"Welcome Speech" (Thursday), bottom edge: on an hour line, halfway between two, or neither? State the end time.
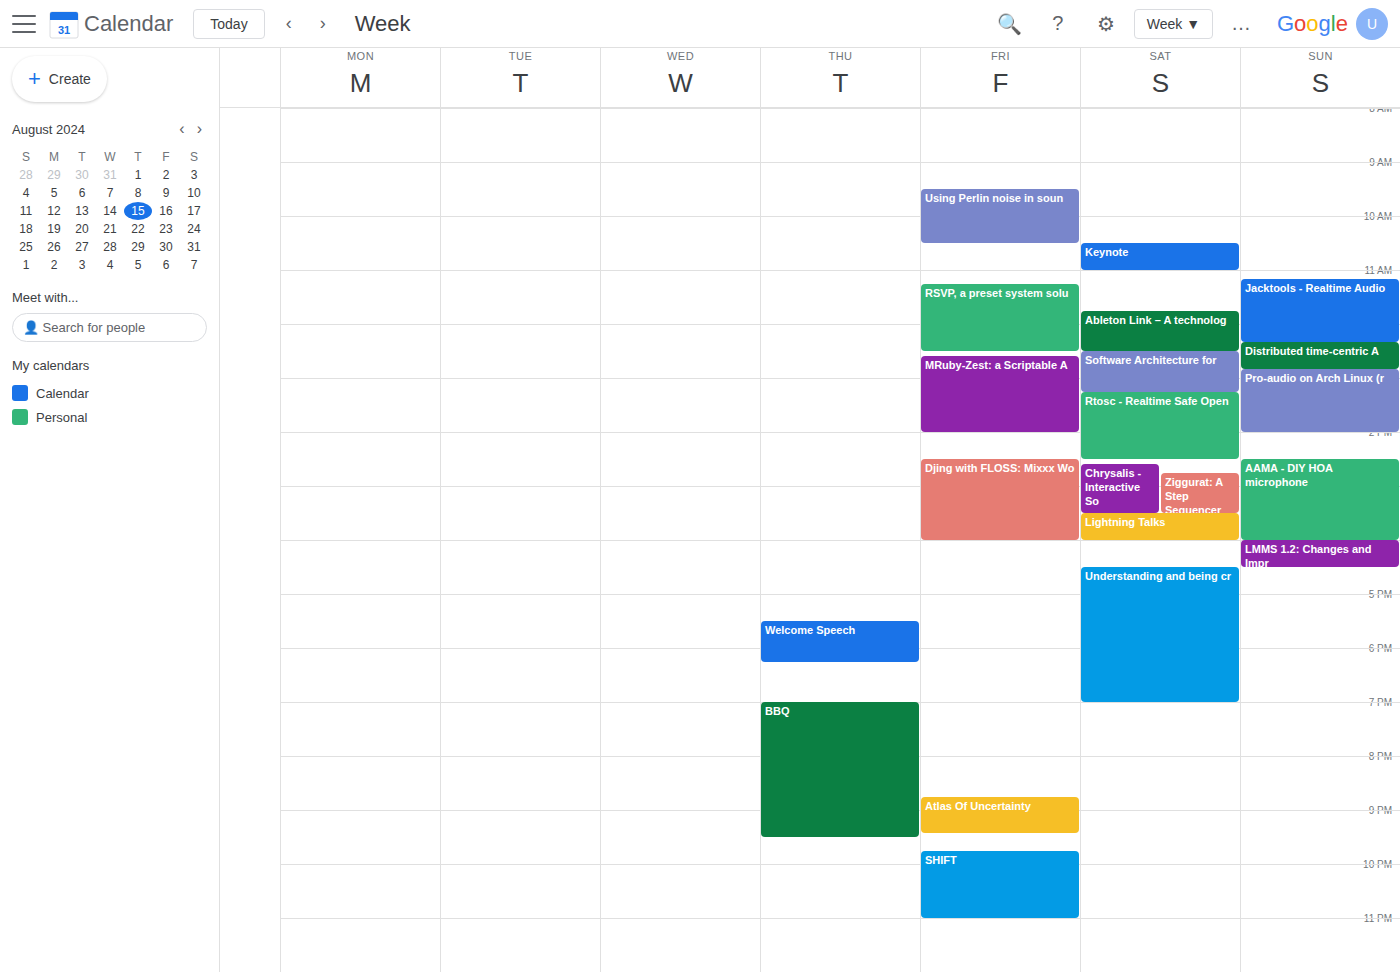
6:15 PM -- neither: a quarter of the way from the 6 PM line to the 7 PM line.